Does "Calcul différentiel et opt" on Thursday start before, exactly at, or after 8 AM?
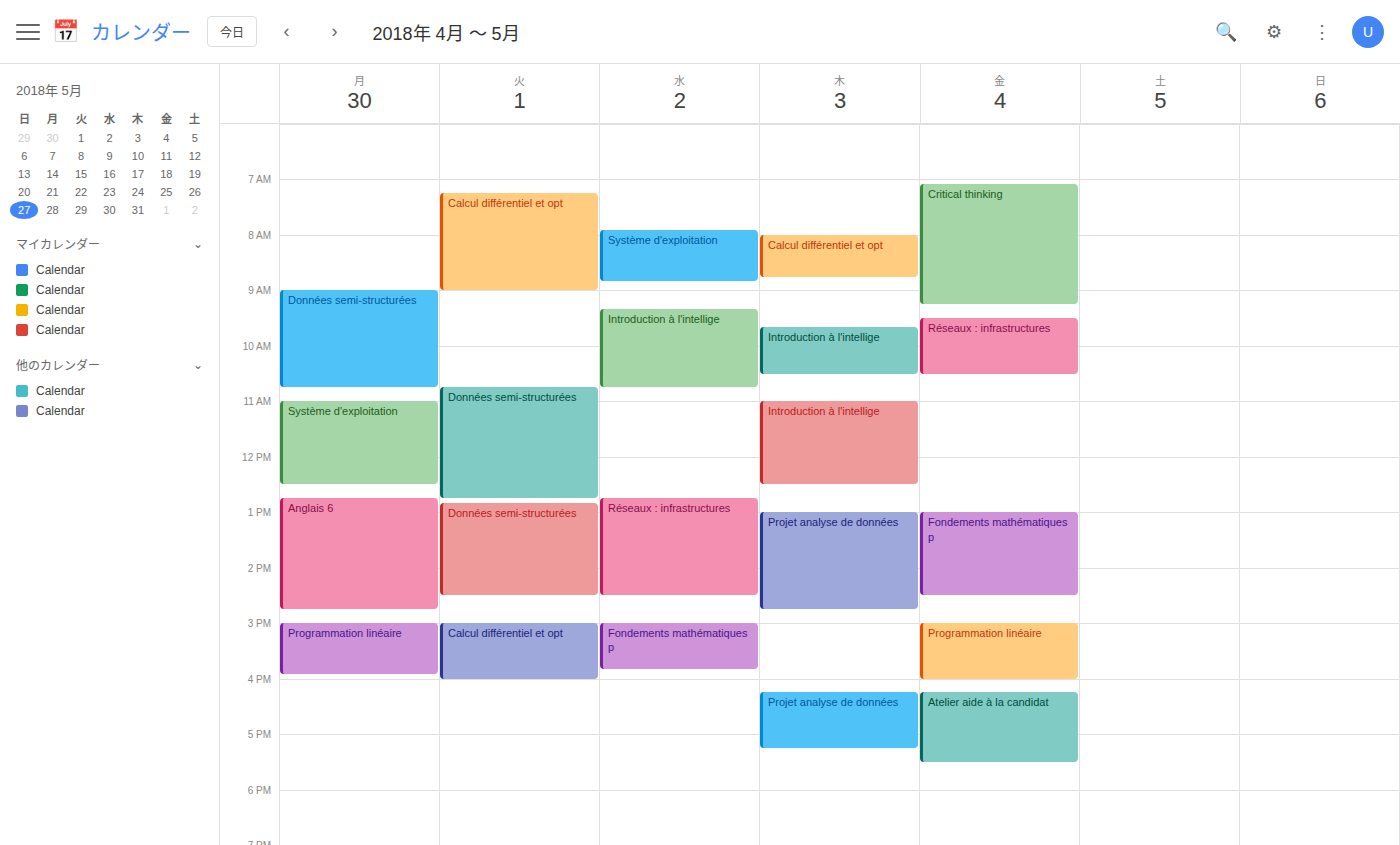
8:00 AM -- exactly at 8 AM, on the 8 AM line.